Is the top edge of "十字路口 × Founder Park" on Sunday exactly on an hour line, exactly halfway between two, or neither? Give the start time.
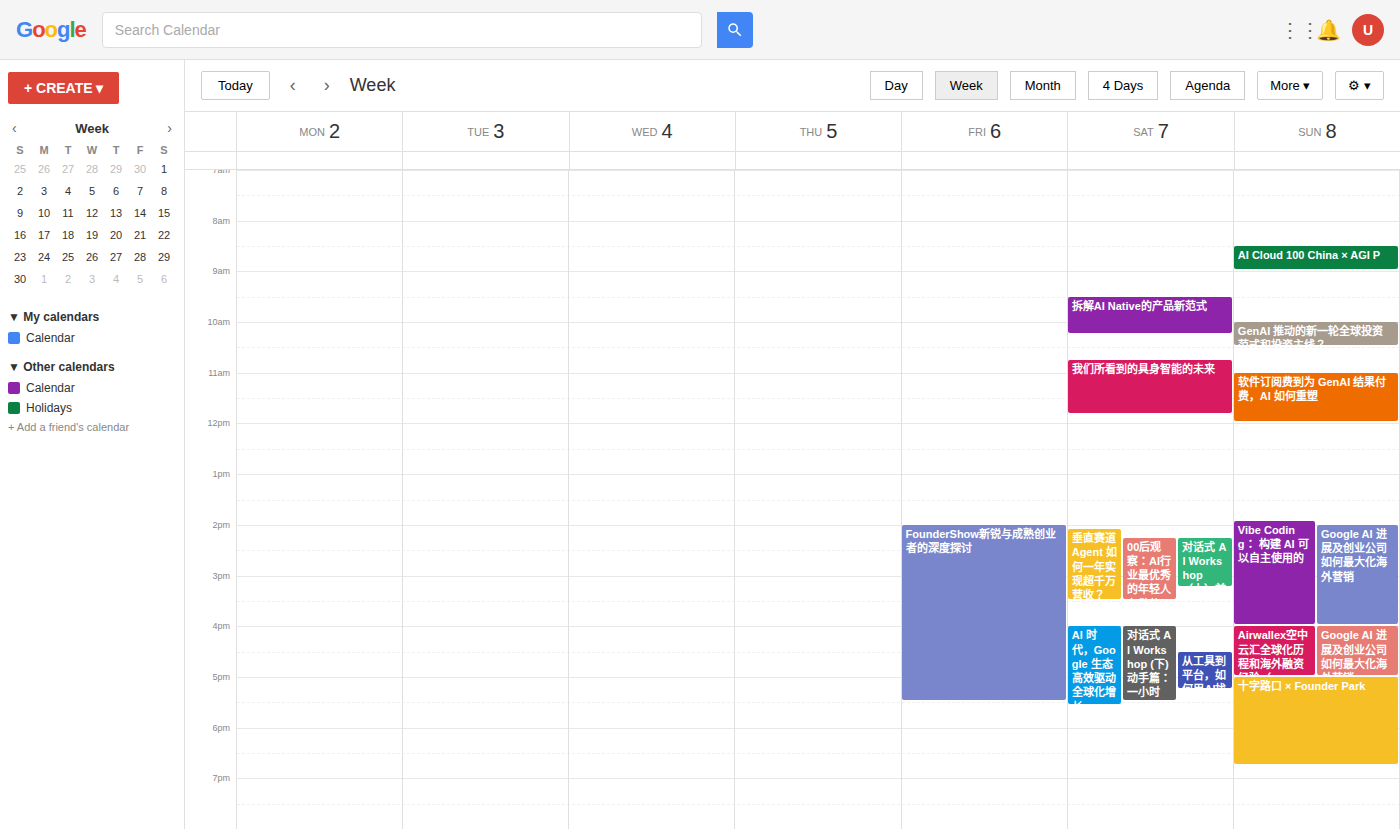
5:00 PM -- exactly on the 5 PM line.